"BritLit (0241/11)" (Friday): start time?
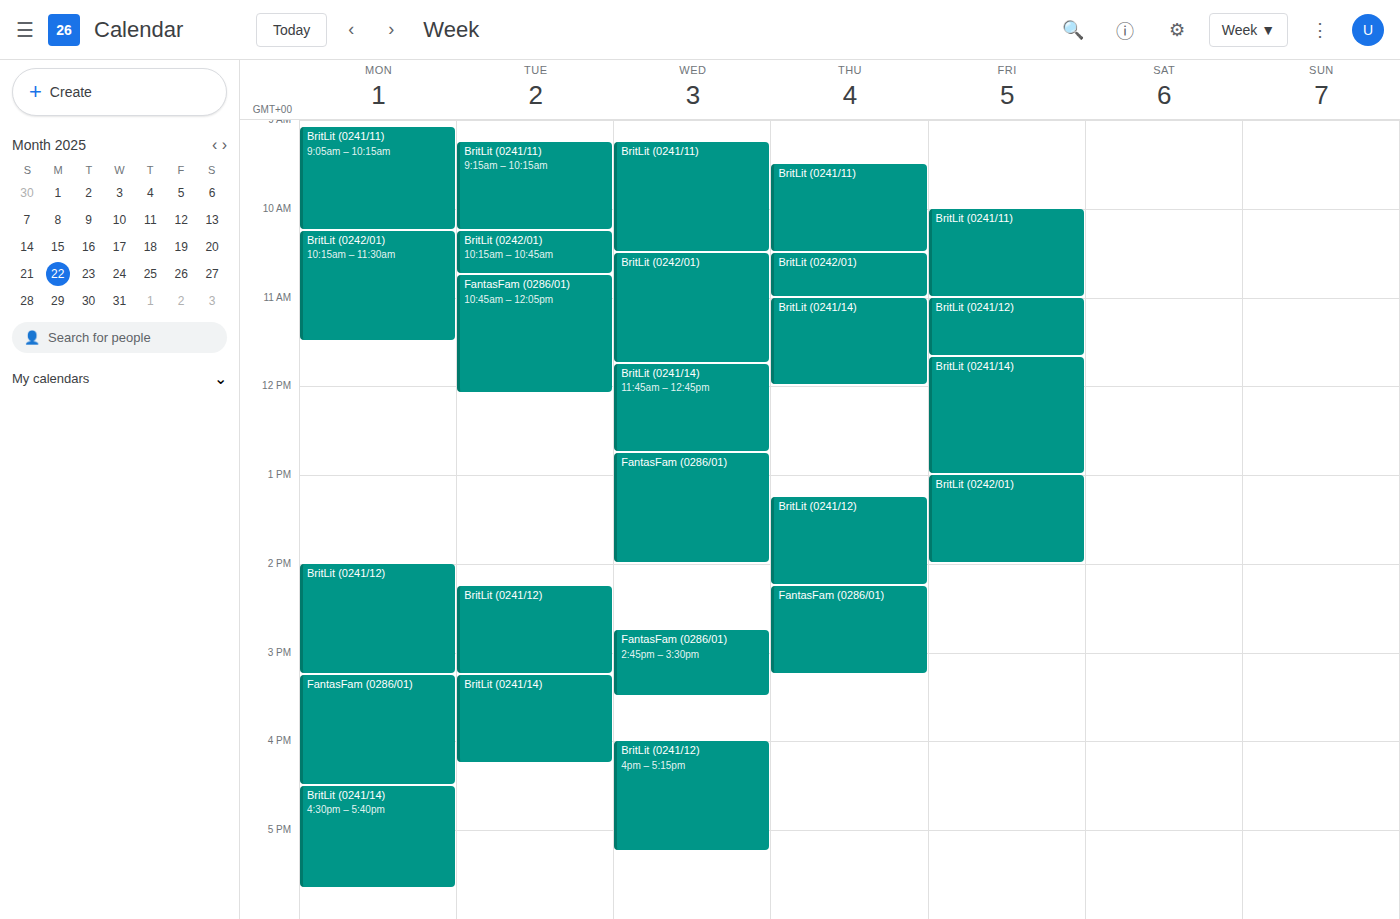
10:00